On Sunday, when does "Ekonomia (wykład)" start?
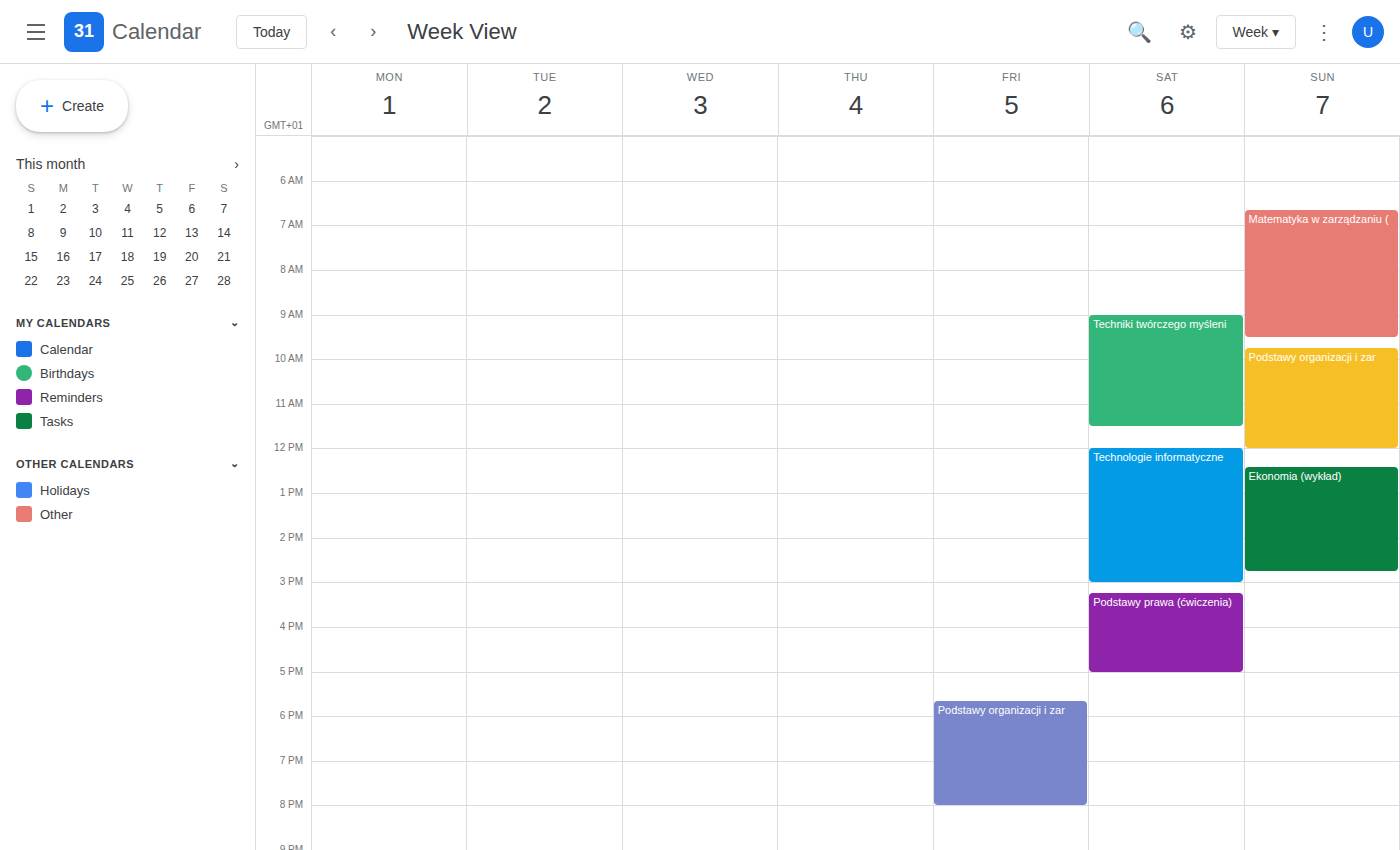
12:25 PM